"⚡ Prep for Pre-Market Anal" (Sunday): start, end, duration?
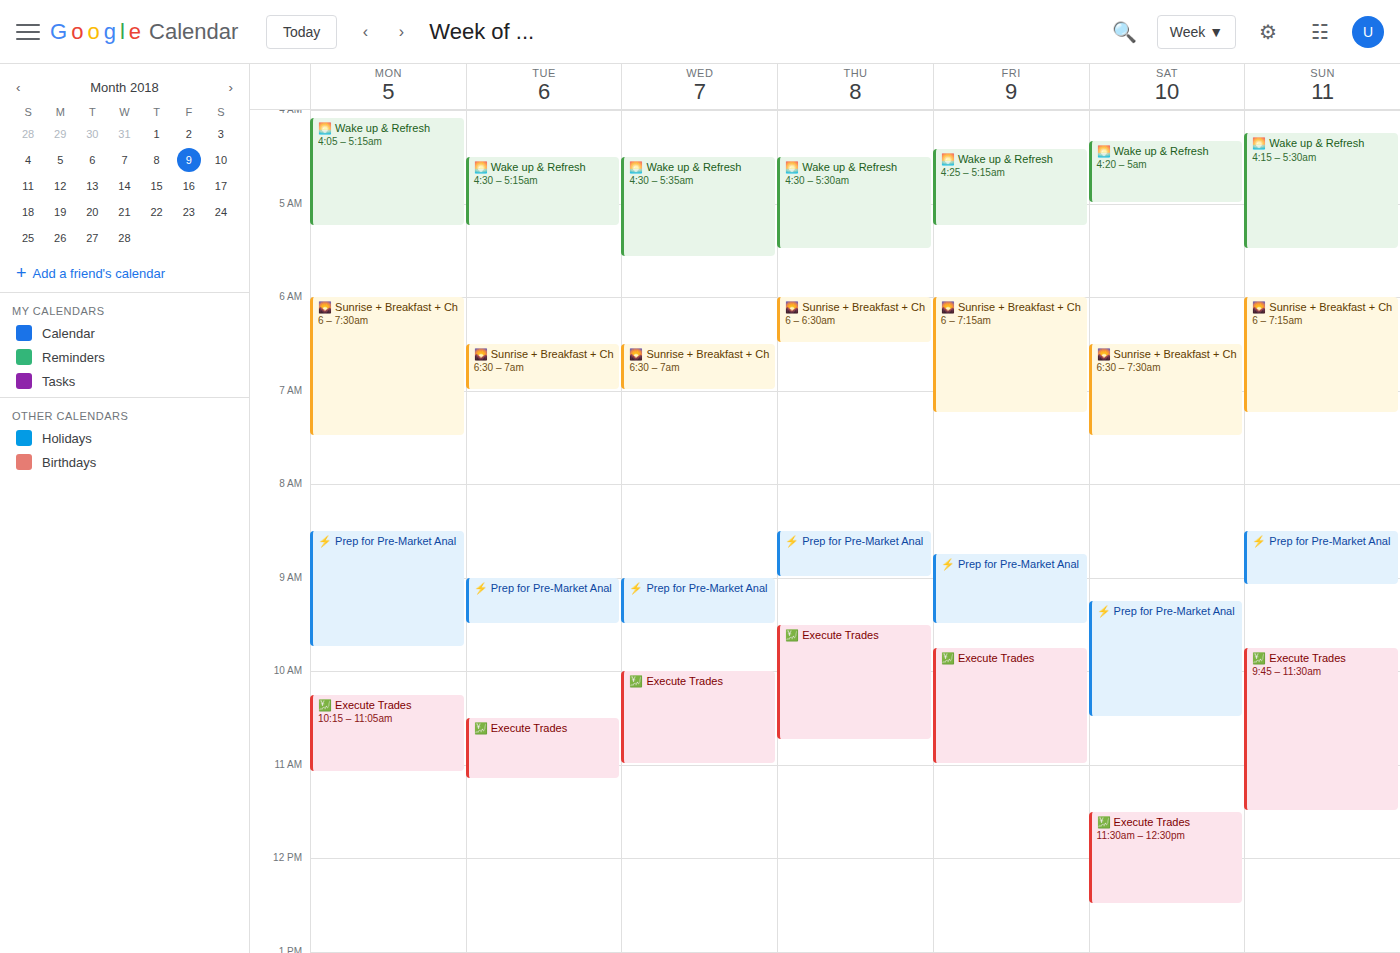
08:30 to 09:05, 35 minutes